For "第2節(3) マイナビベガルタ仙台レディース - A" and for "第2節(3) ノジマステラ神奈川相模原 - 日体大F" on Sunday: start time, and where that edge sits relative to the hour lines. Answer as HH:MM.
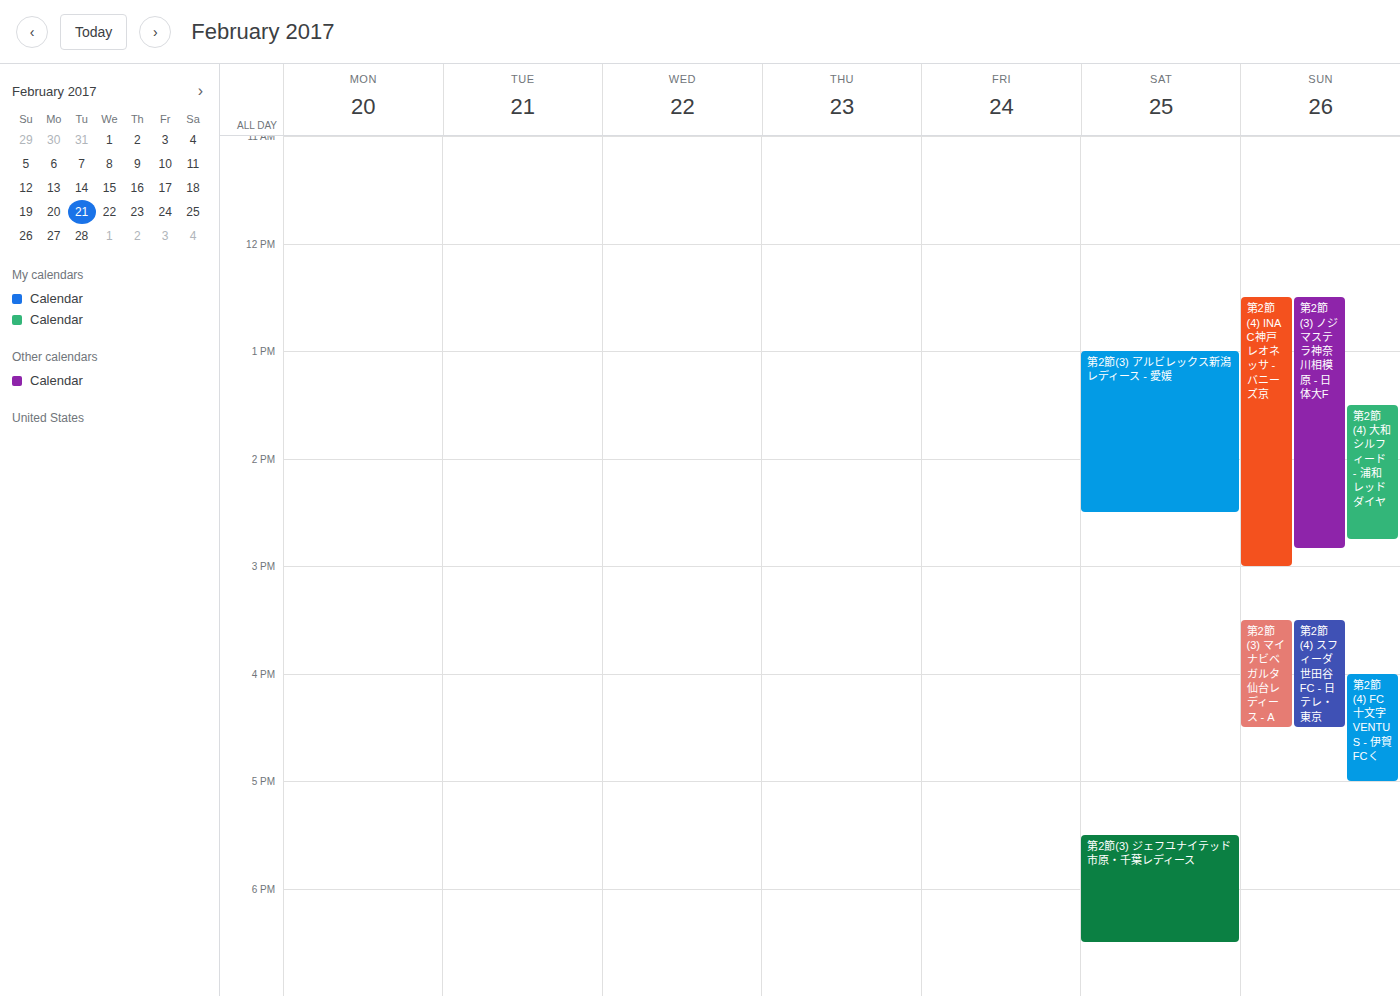
"第2節(3) マイナビベガルタ仙台レディース - A": 15:30, halfway between the 15:00 and 16:00 lines. "第2節(3) ノジマステラ神奈川相模原 - 日体大F": 12:30, halfway between the 12:00 and 13:00 lines.